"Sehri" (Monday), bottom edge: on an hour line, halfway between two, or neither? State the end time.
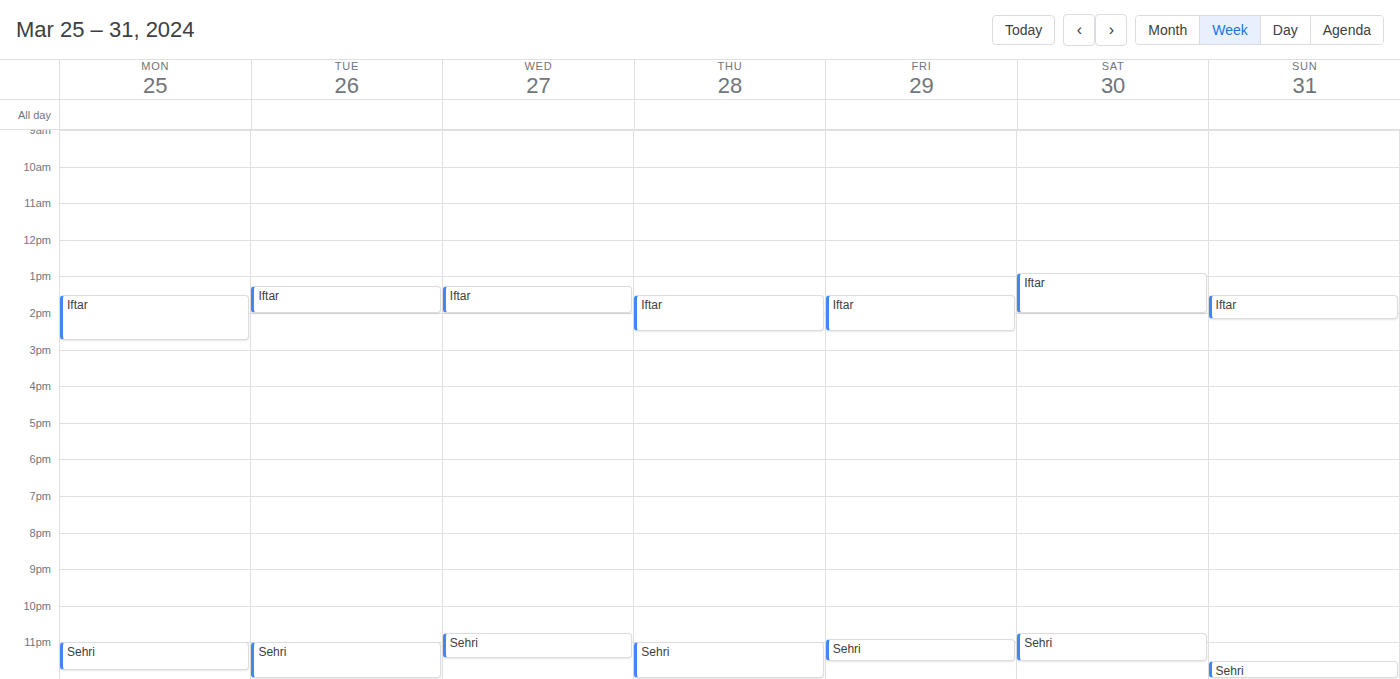
11:45 PM -- neither: three quarters of the way from the 11 PM line to the 12 AM line.